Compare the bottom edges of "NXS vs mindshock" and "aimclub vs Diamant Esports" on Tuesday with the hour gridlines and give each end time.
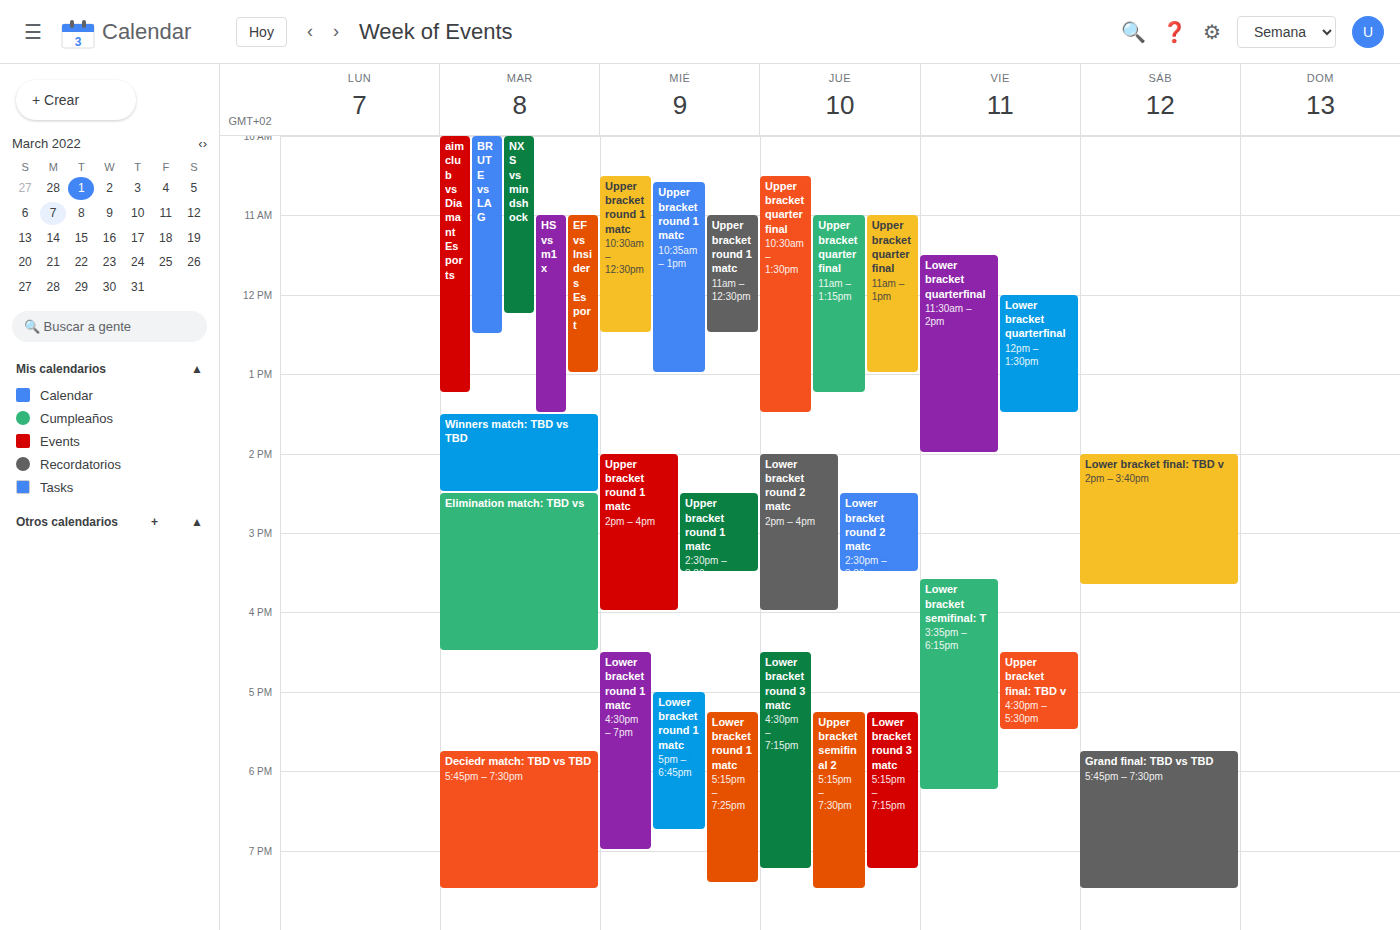
"NXS vs mindshock": 12:15 PM, neither: a quarter of the way from the 12 PM line to the 1 PM line. "aimclub vs Diamant Esports": 1:15 PM, neither: a quarter of the way from the 1 PM line to the 2 PM line.